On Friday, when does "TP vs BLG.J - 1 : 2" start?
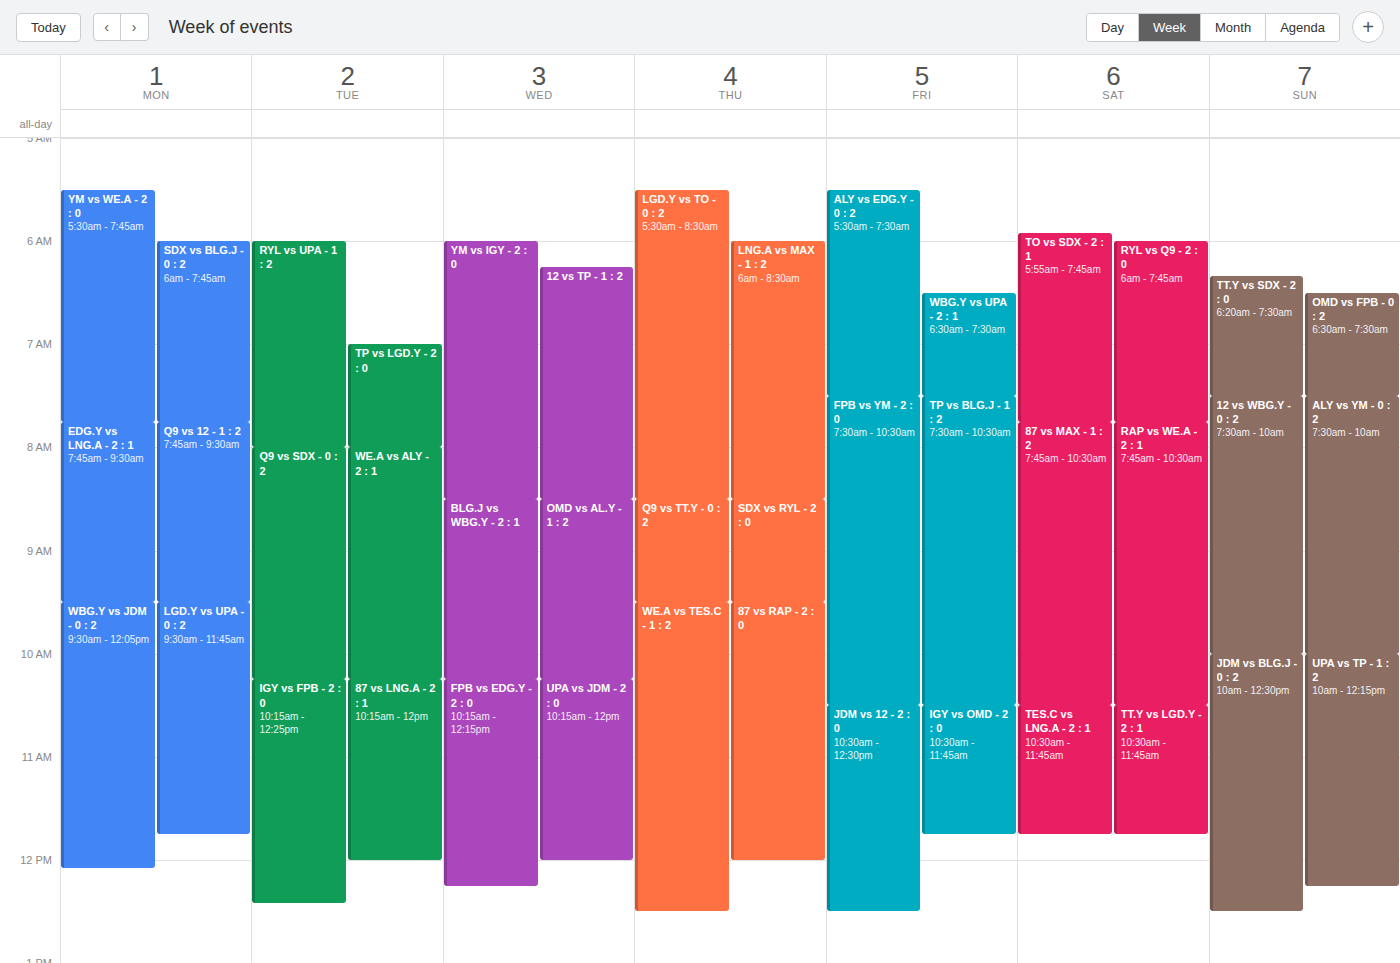
7:30 AM